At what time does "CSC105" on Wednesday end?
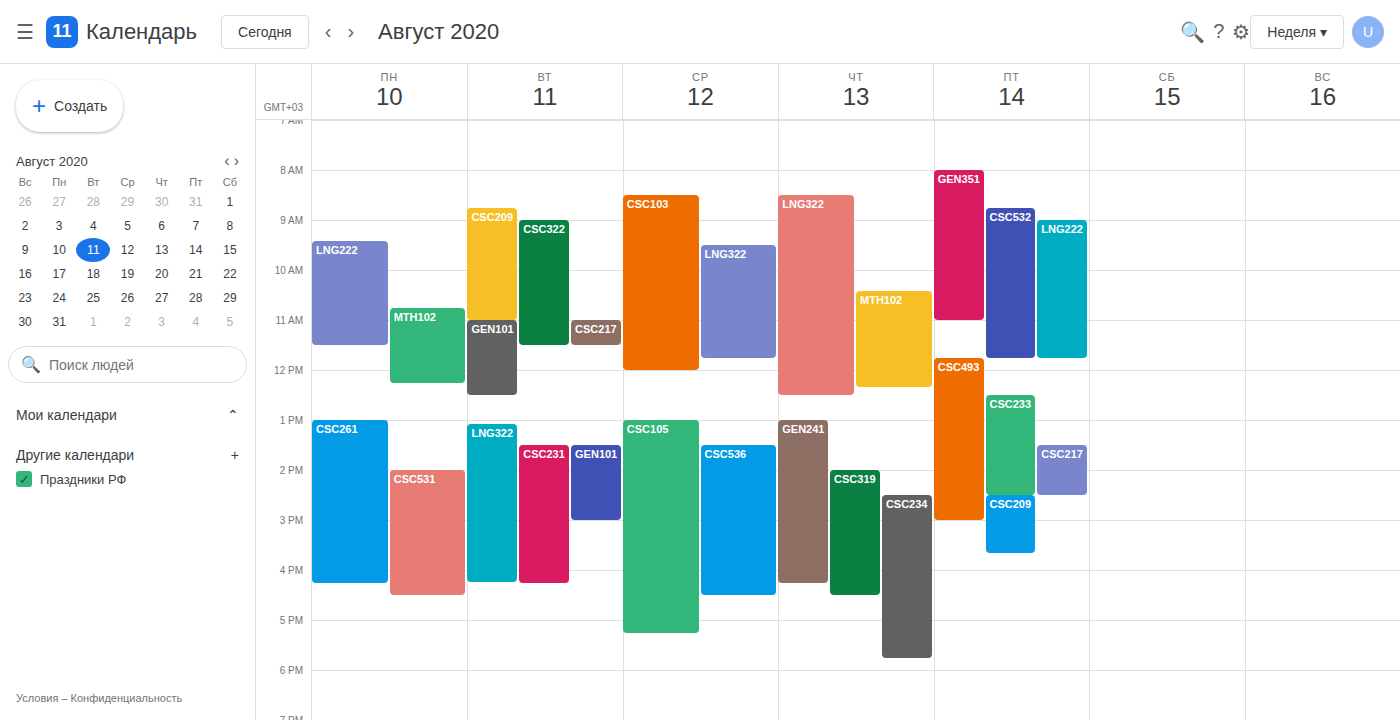
5:15 PM